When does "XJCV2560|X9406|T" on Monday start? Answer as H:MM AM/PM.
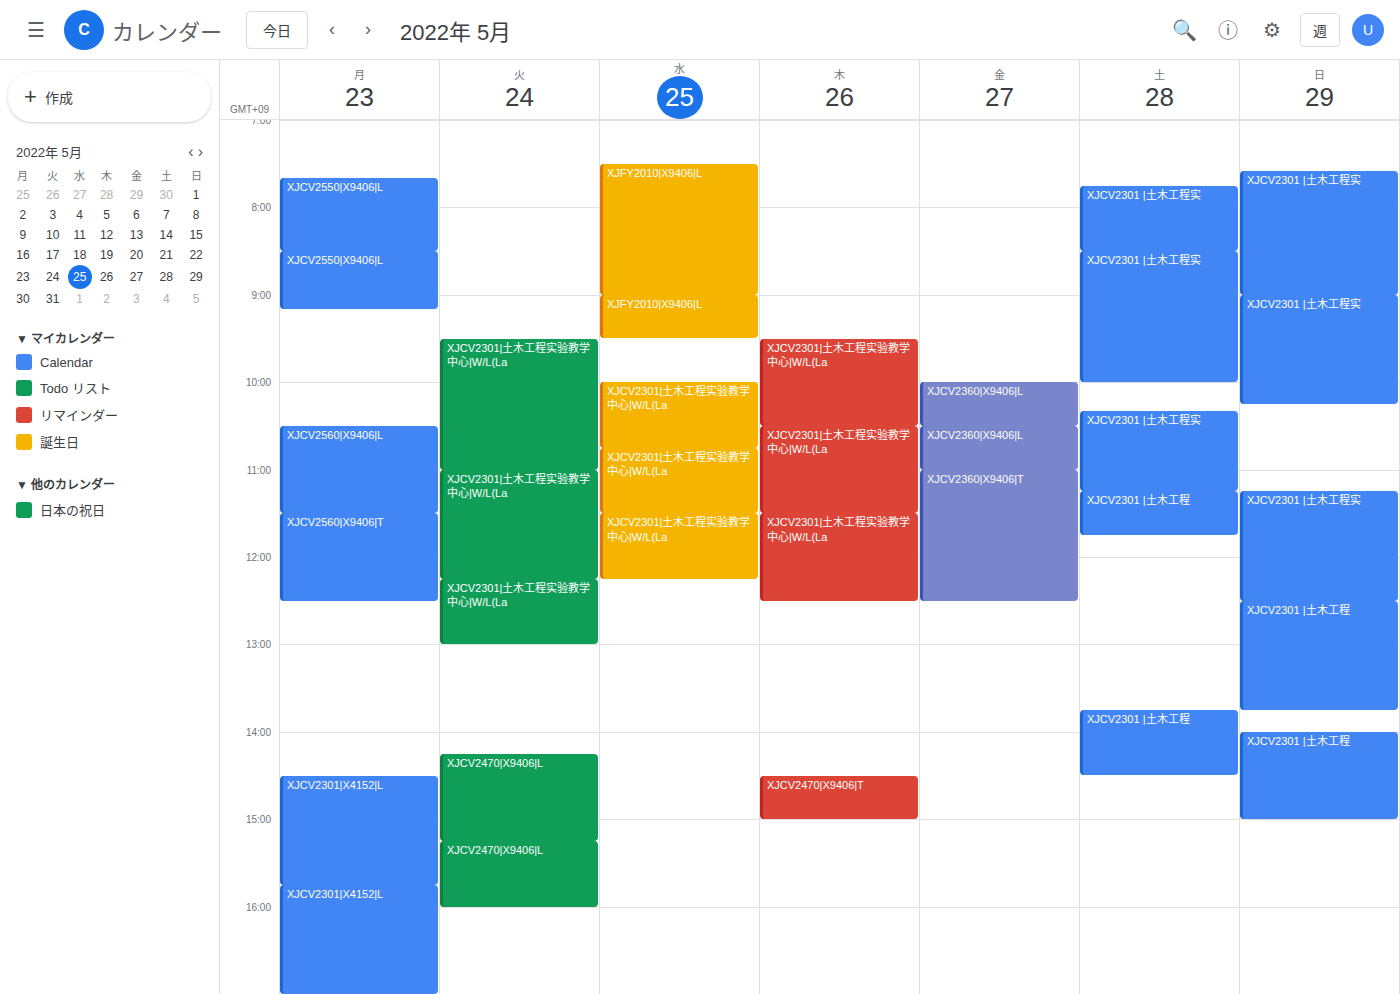
11:30 AM